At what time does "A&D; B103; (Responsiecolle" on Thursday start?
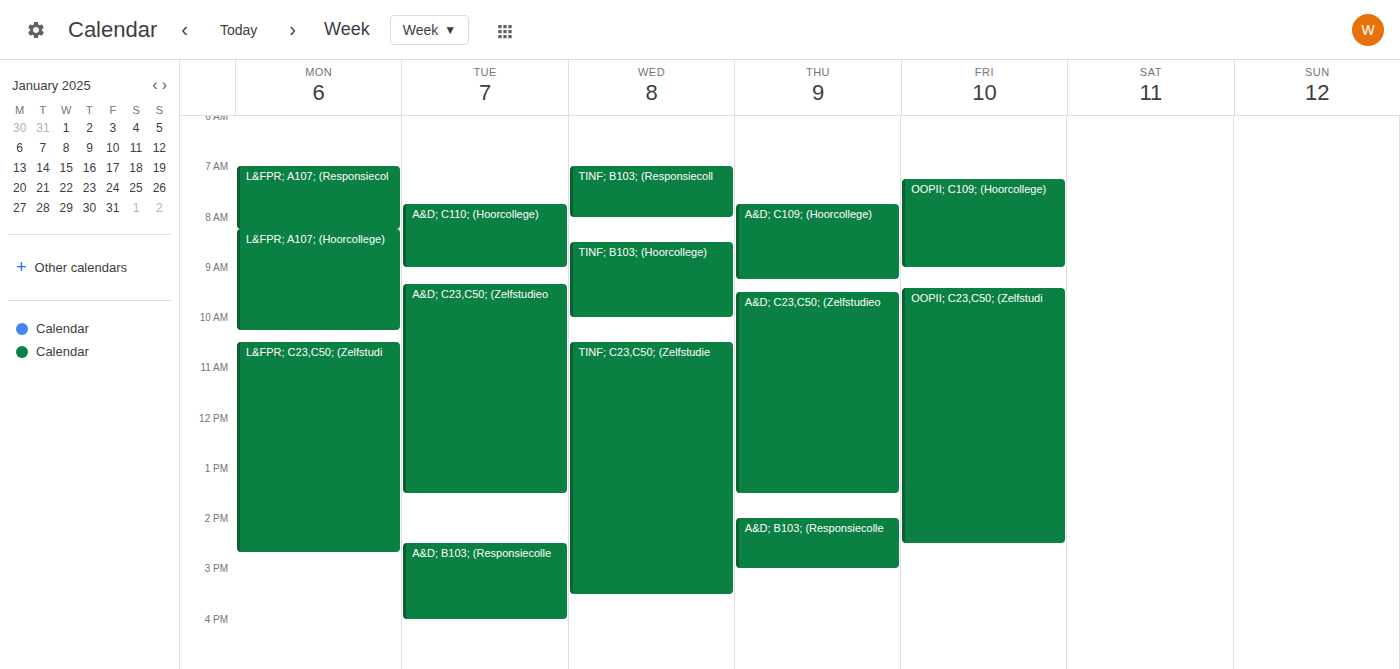
2:00 PM